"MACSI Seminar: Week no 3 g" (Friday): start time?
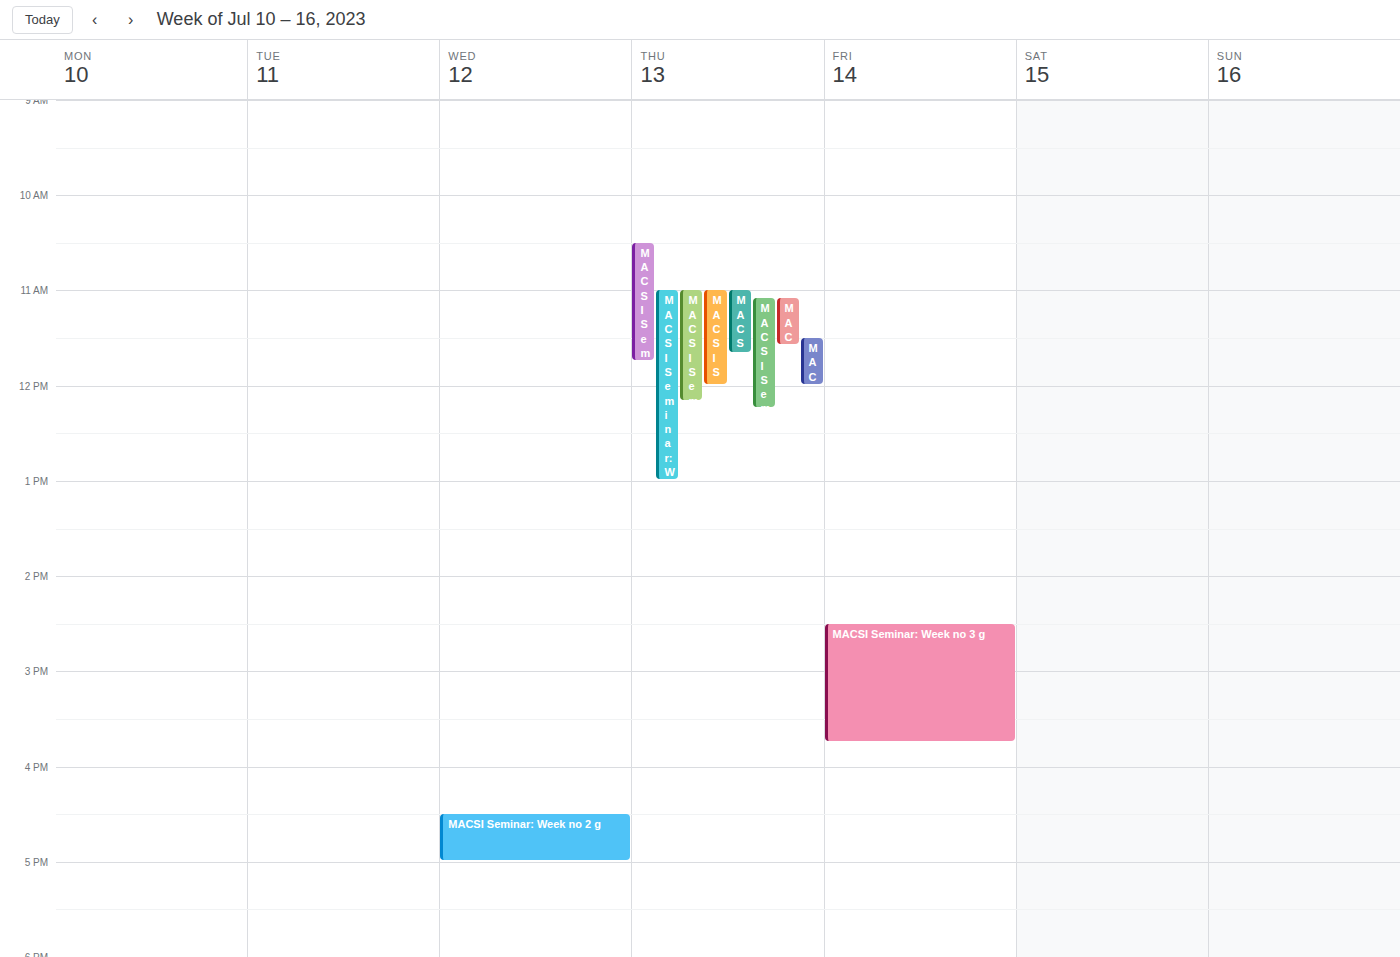
14:30